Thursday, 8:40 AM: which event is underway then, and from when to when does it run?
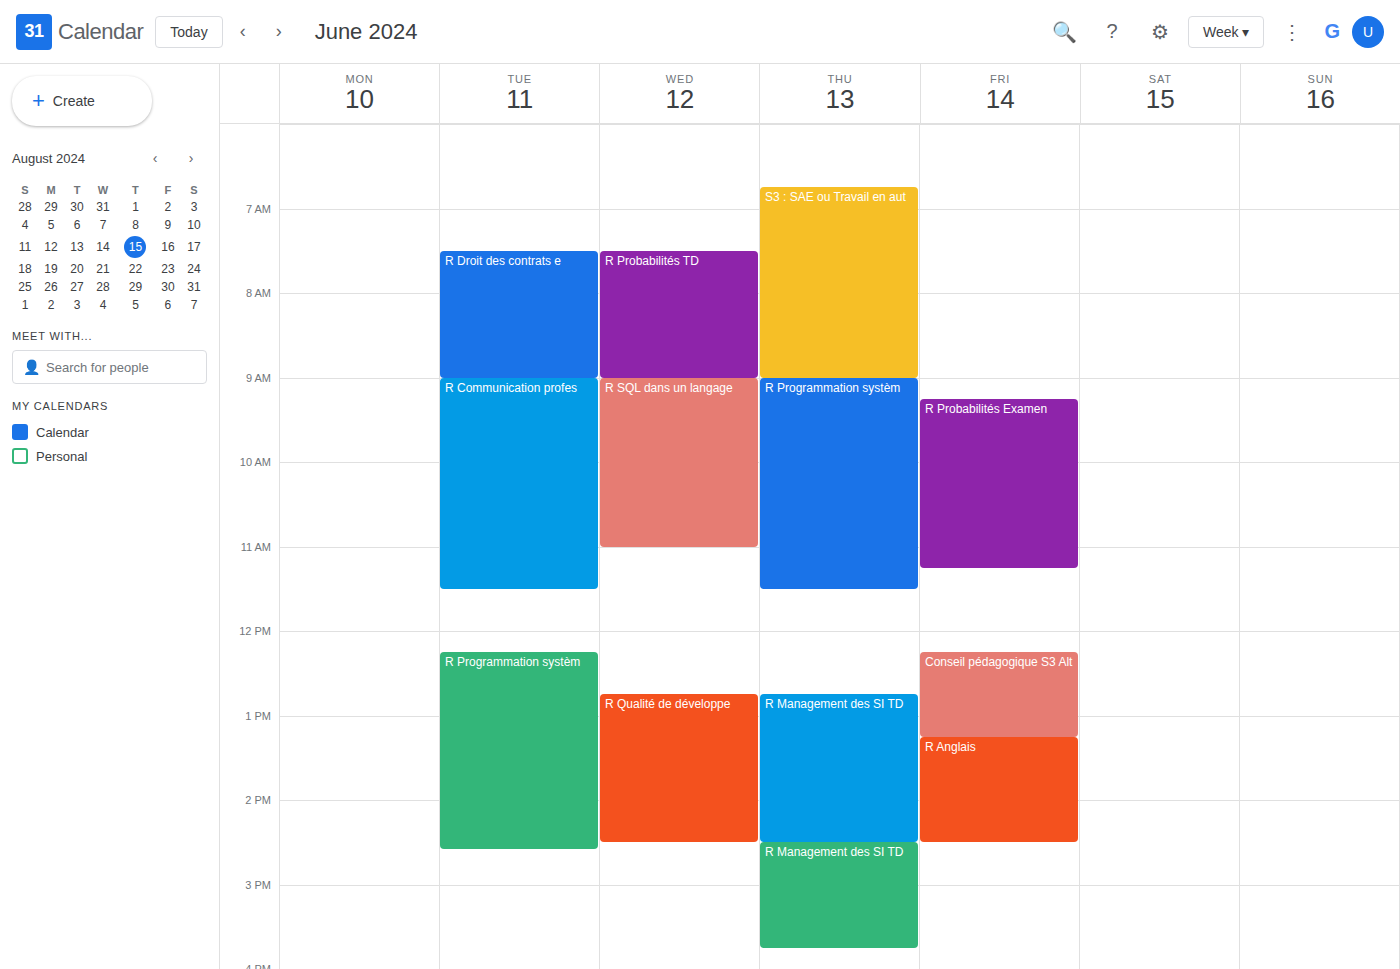
"S3 : SAE ou Travail en aut", 6:45 AM to 9:00 AM